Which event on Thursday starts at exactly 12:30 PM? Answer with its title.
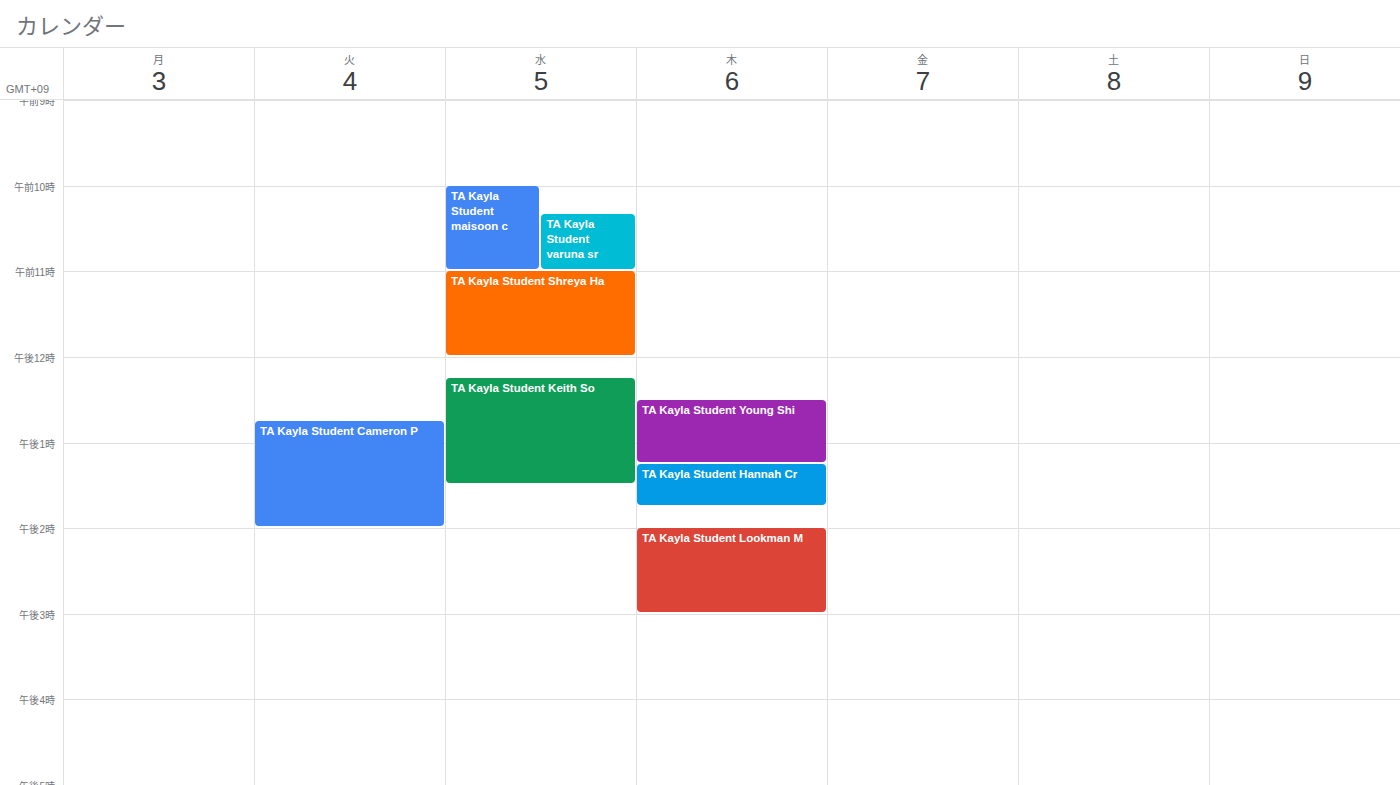
"TA Kayla Student Young Shi"